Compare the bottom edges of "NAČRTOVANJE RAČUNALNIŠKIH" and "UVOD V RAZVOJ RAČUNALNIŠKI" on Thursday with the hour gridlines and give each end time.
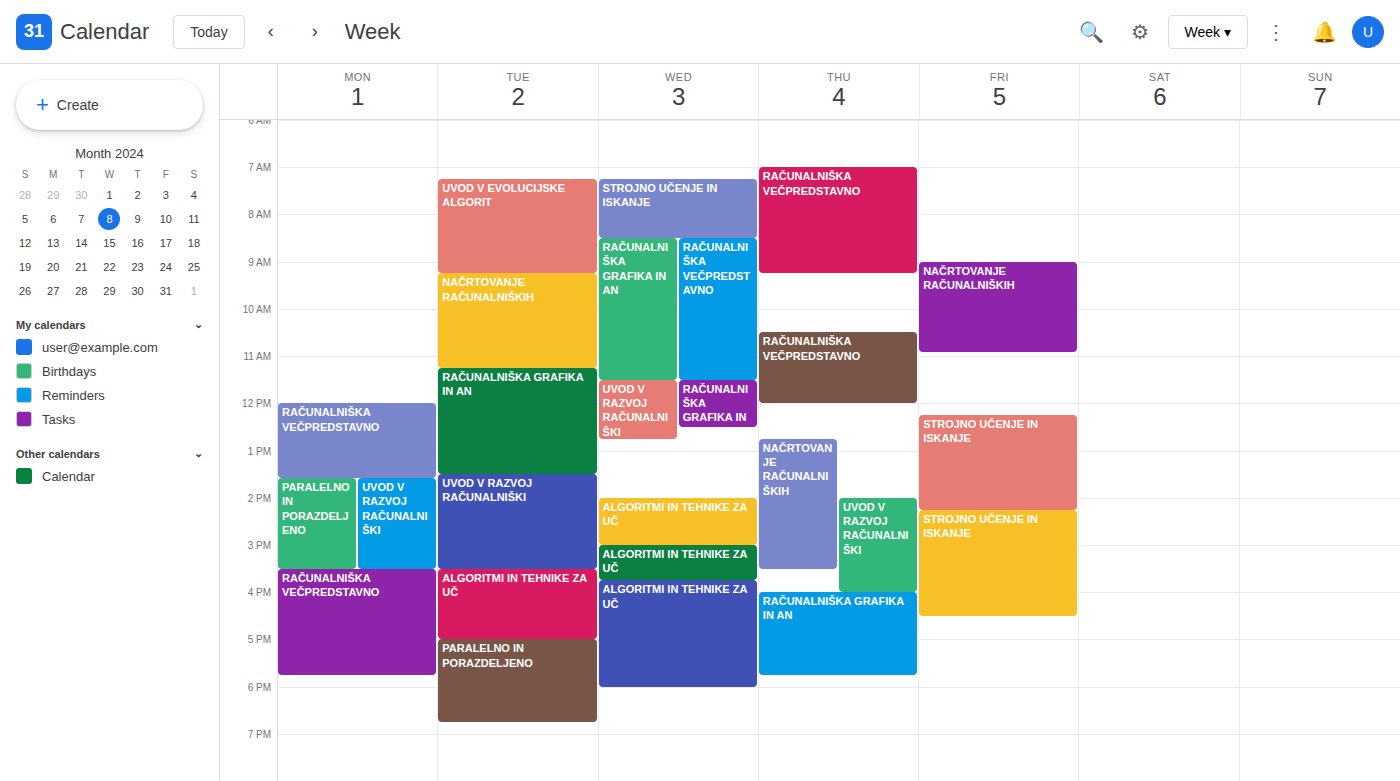
"NAČRTOVANJE RAČUNALNIŠKIH": 3:30 PM, halfway between the 3 PM and 4 PM lines. "UVOD V RAZVOJ RAČUNALNIŠKI": 4:00 PM, exactly on the 4 PM line.